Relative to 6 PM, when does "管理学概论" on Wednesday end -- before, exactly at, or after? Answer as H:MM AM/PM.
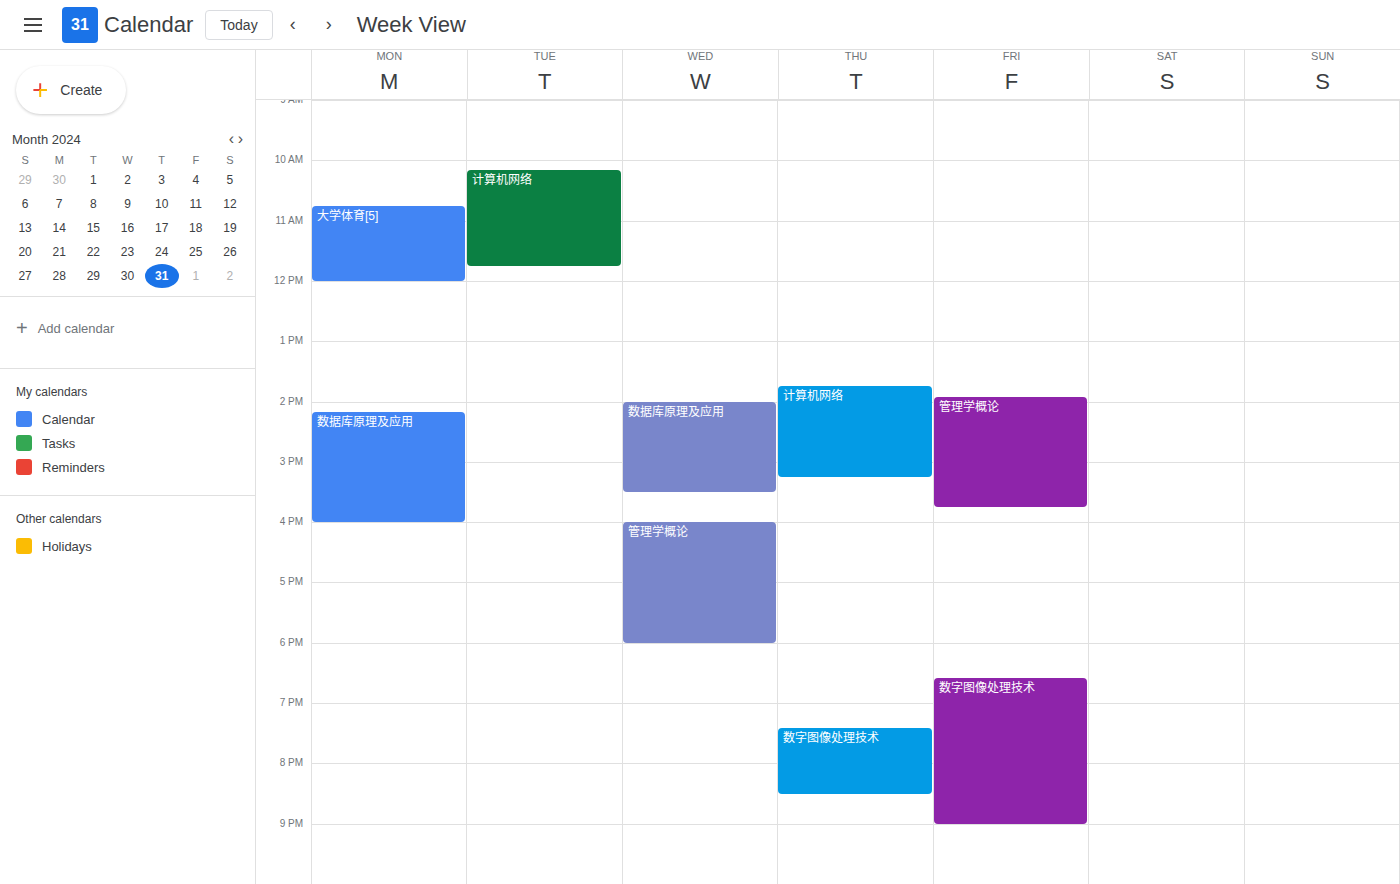
6:00 PM -- exactly at 6 PM, on the 6 PM line.